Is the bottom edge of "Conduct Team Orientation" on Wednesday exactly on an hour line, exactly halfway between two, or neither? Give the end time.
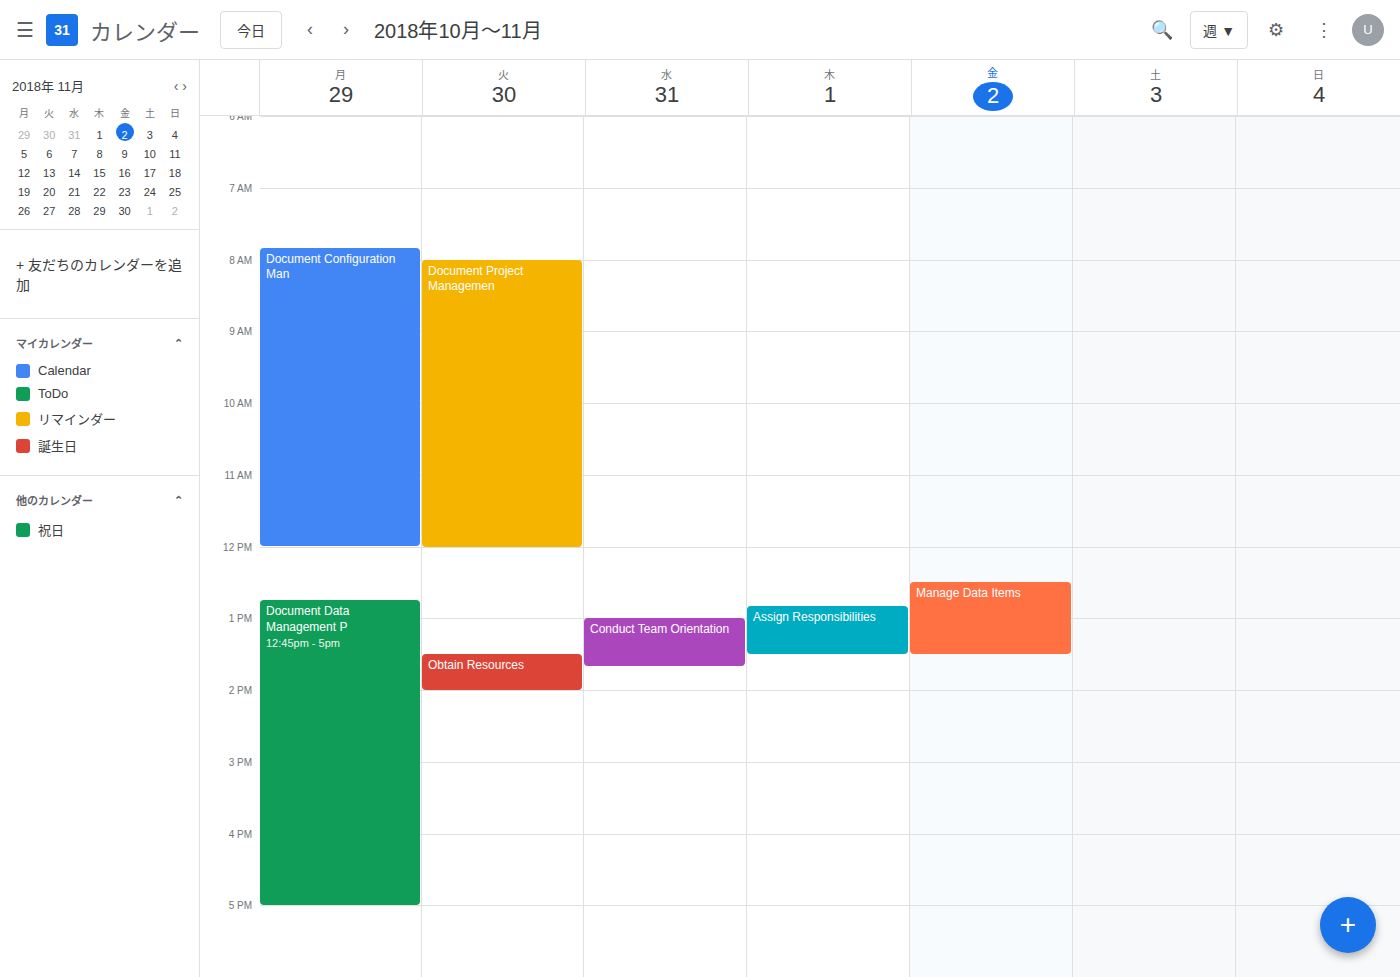
1:40 PM -- neither: 40 minutes below the 1 PM line and 20 minutes above the 2 PM line.